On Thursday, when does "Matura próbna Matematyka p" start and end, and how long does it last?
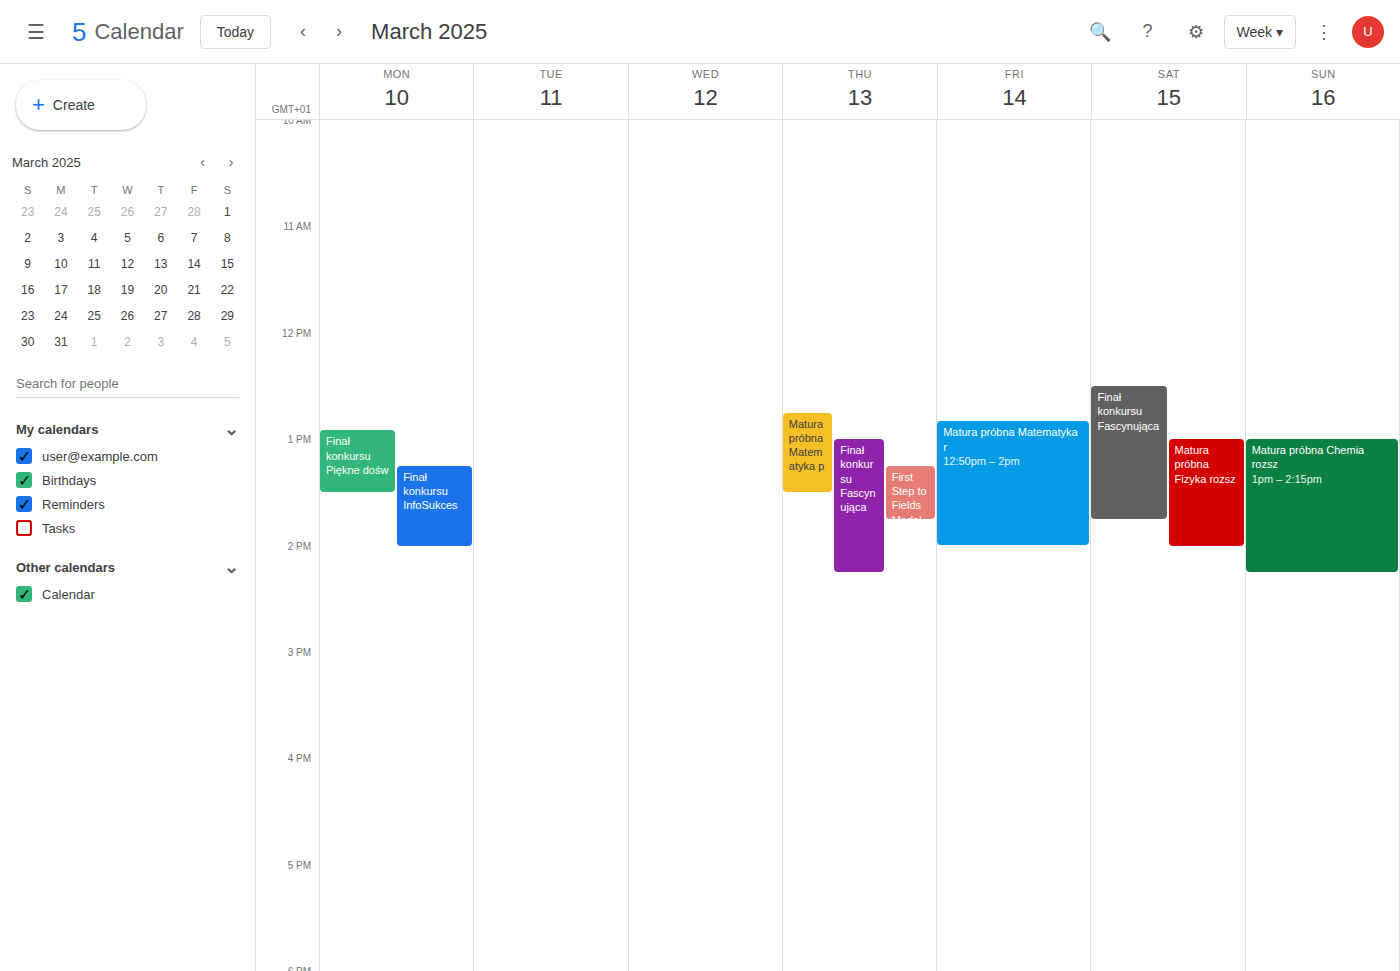
12:45 to 13:30, 45 minutes